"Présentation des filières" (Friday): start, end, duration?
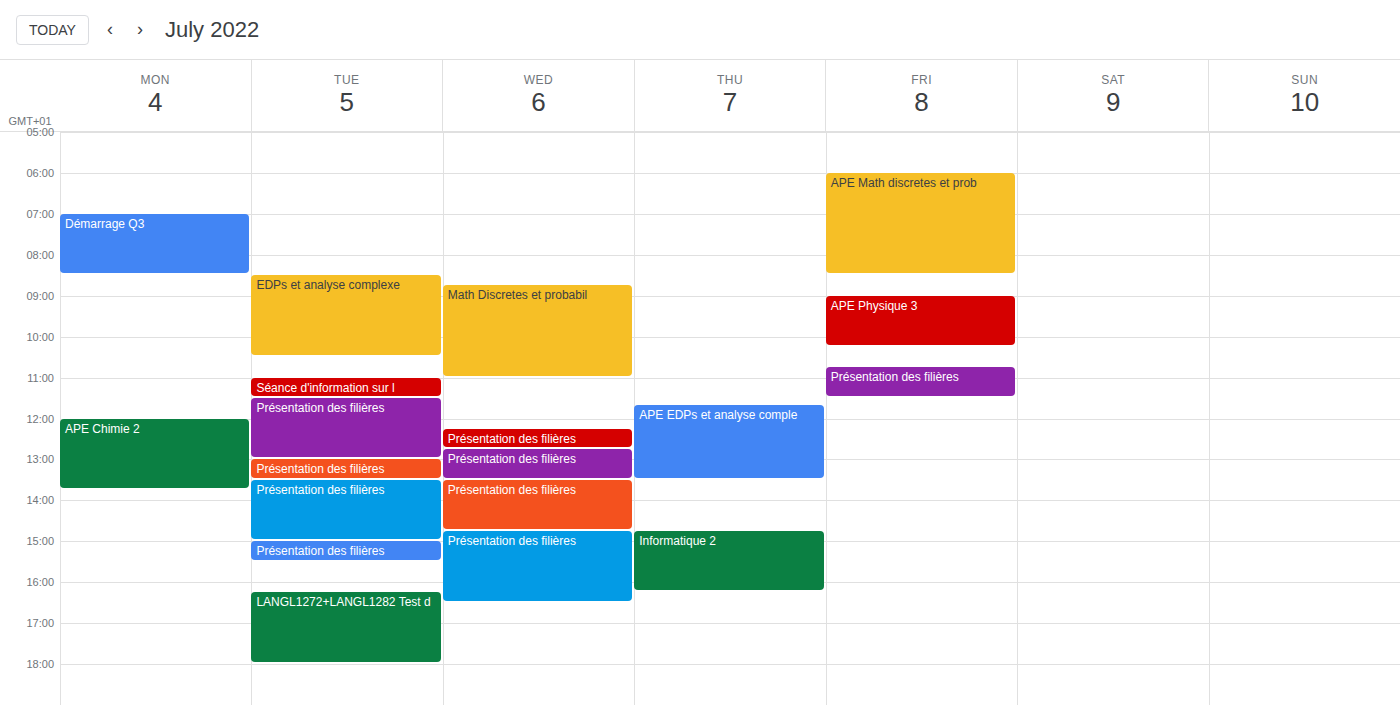
10:45 AM to 11:30 AM, 45 minutes